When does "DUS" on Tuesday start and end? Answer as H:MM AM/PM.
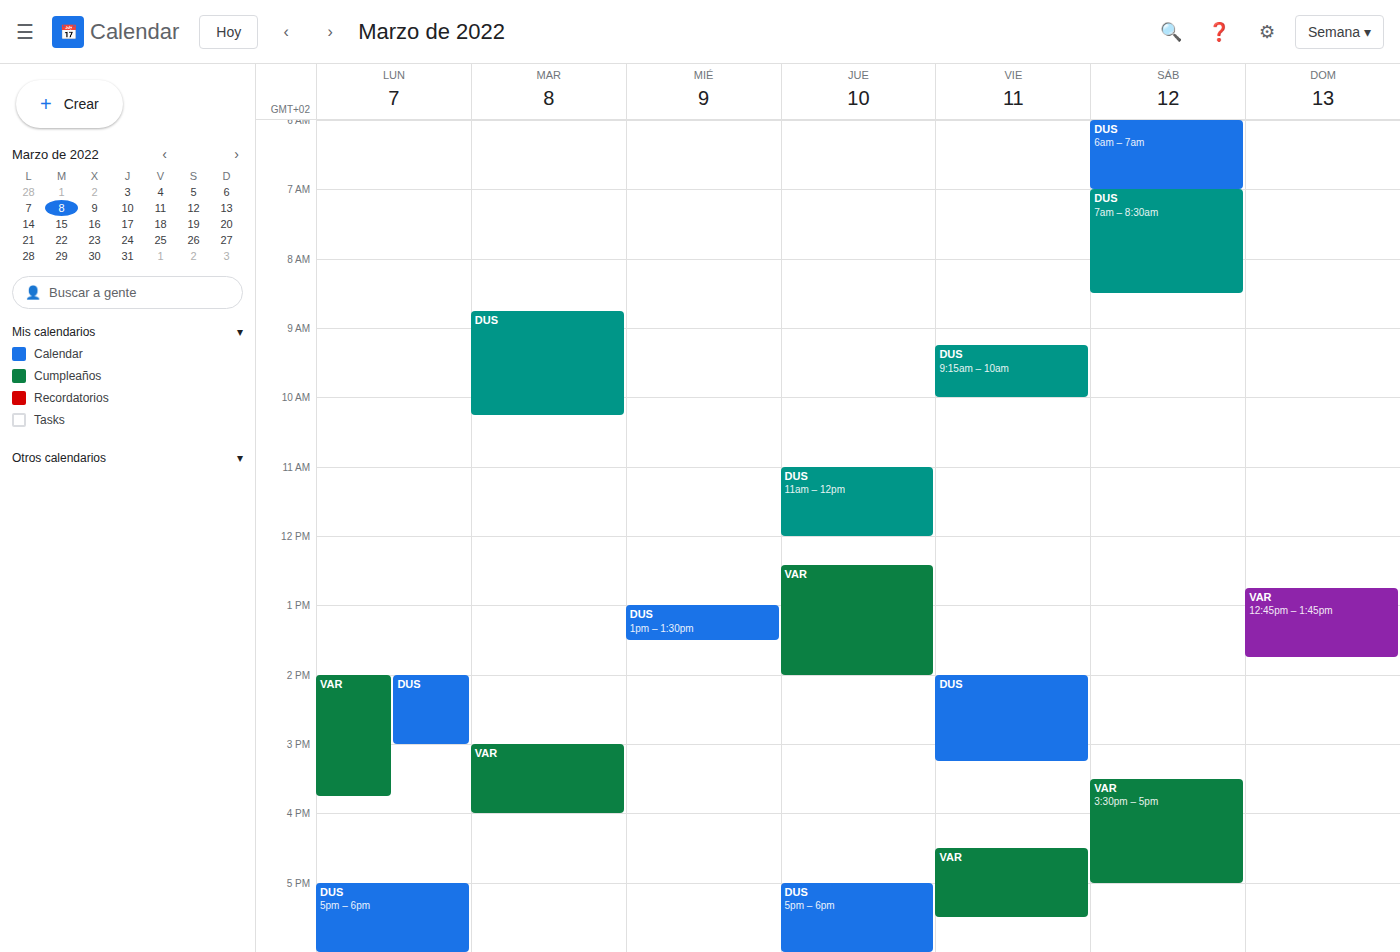
8:45 AM to 10:15 AM